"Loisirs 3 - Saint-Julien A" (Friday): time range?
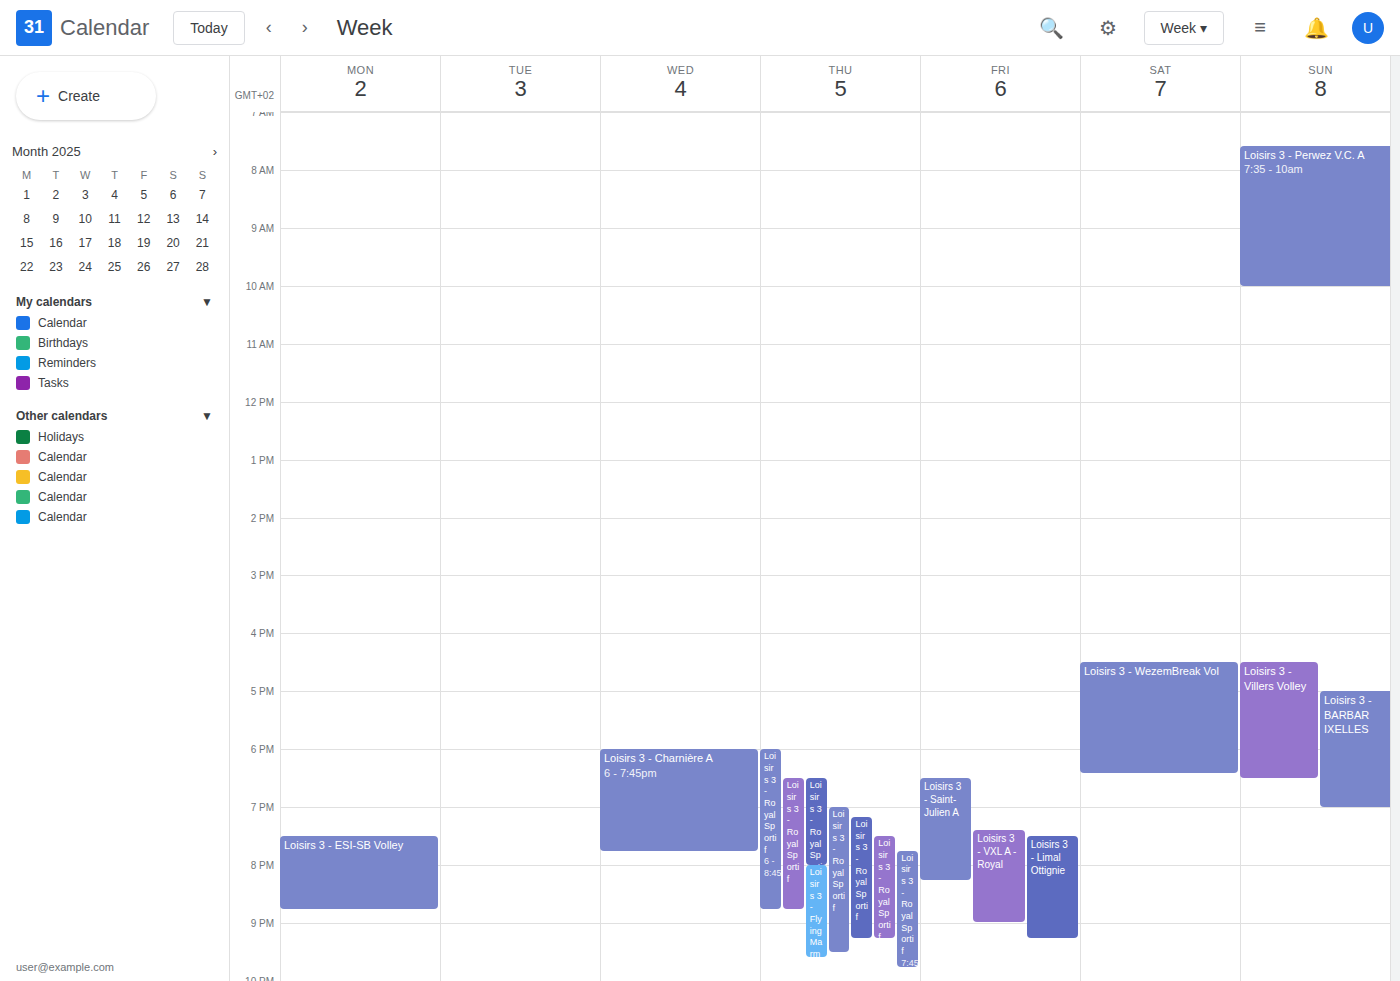
6:30 PM to 8:15 PM